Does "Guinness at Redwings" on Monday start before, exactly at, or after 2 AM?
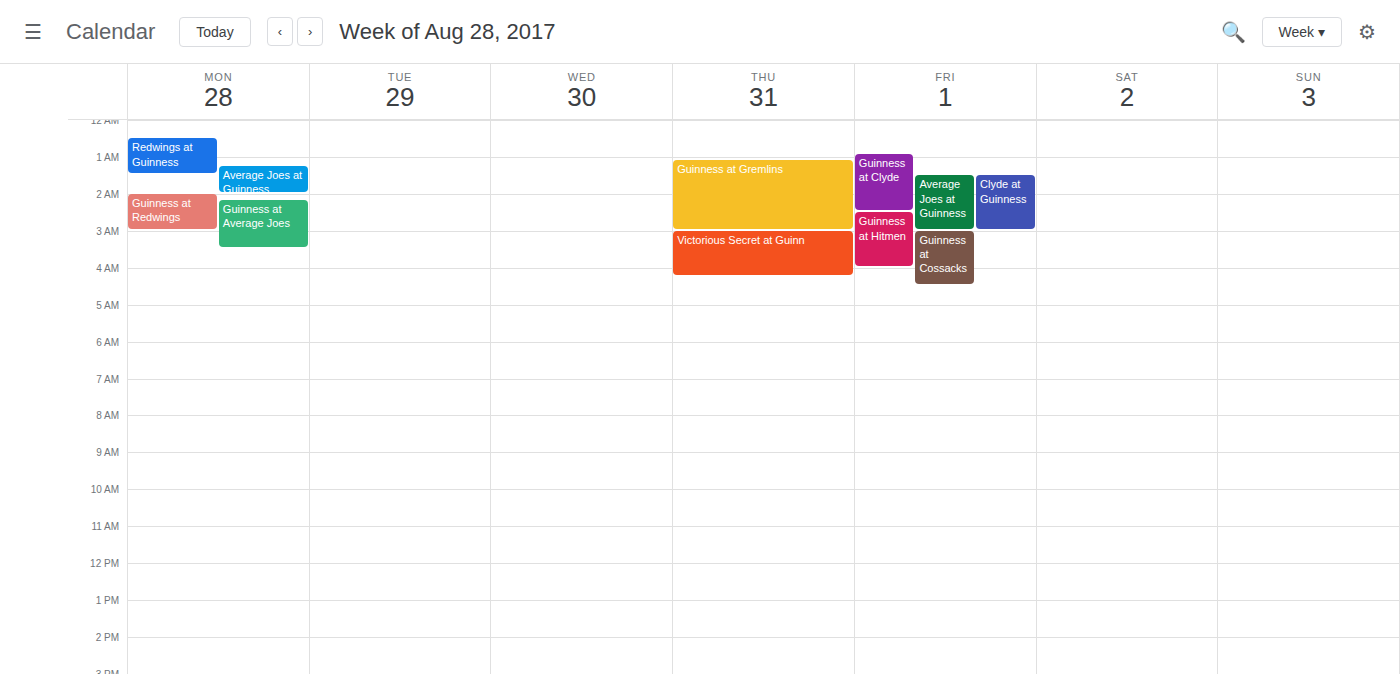
2:00 AM -- exactly at 2 AM, on the 2 AM line.